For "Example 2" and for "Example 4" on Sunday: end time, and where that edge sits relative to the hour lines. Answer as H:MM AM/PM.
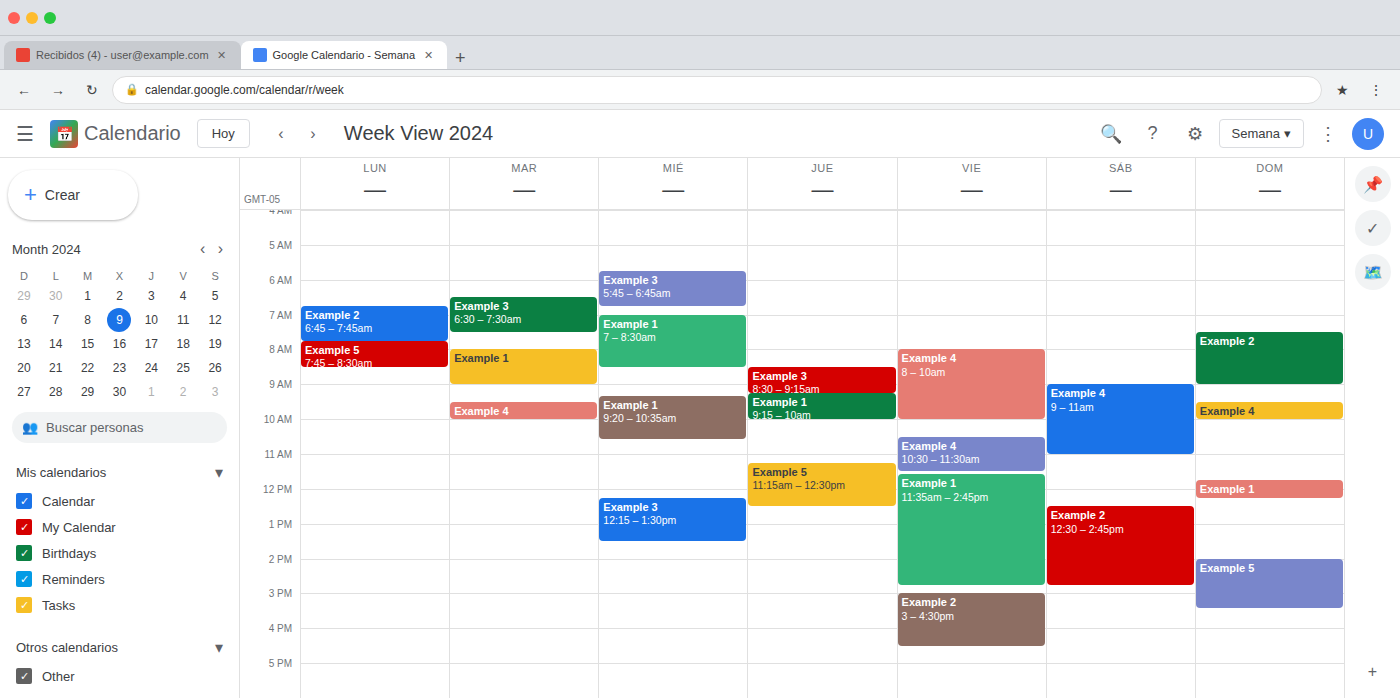
"Example 2": 9:00 AM, exactly on the 9 AM line. "Example 4": 10:00 AM, exactly on the 10 AM line.